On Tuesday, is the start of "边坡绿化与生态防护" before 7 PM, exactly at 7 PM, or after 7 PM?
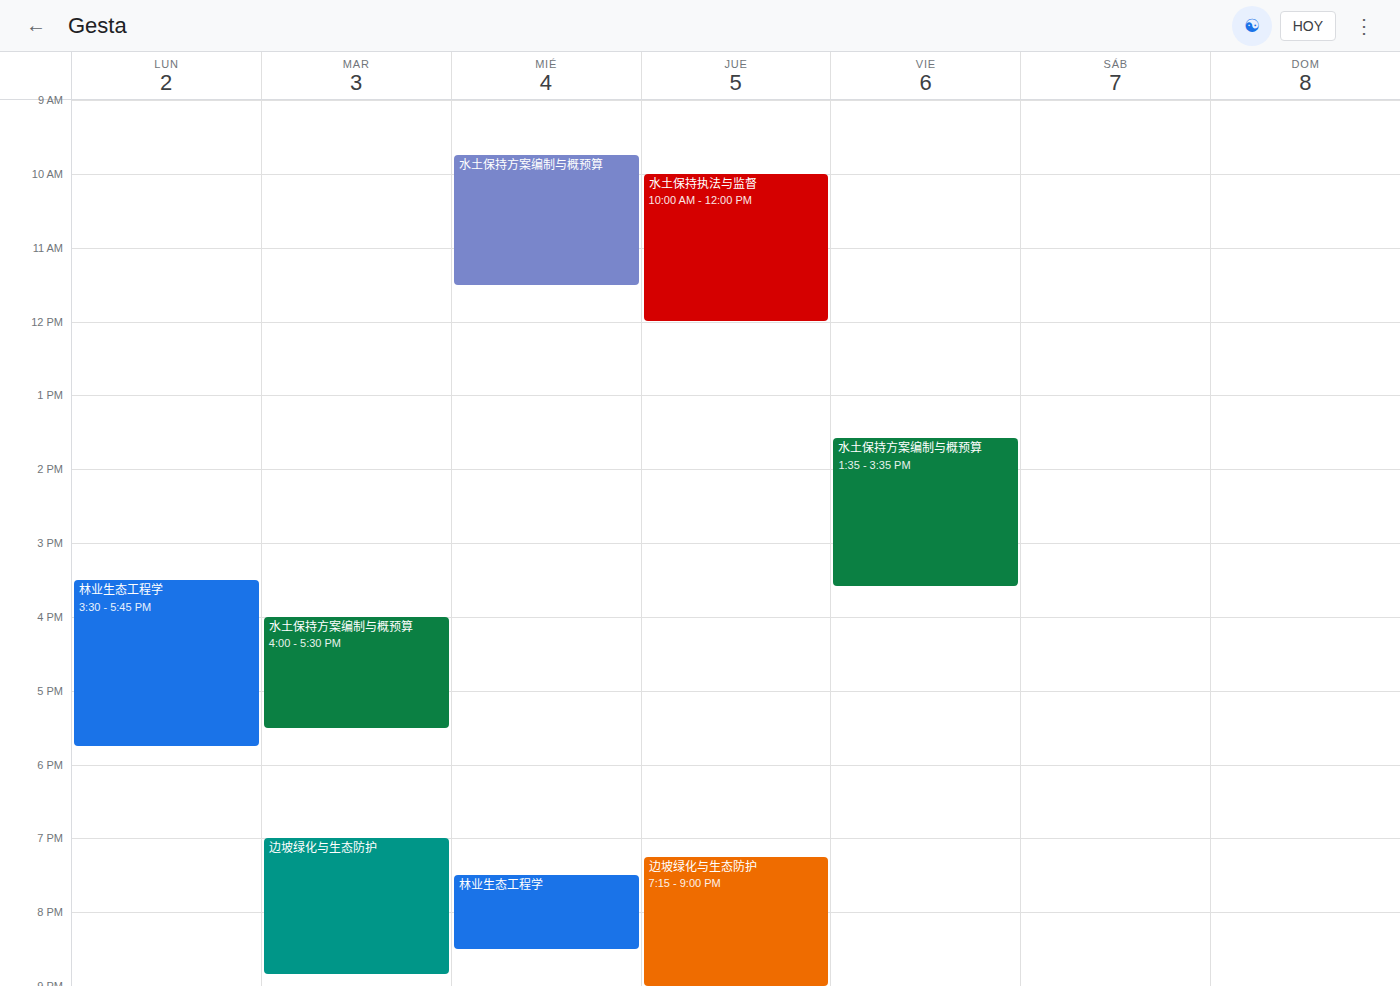
7:00 PM -- exactly at 7 PM, on the 7 PM line.